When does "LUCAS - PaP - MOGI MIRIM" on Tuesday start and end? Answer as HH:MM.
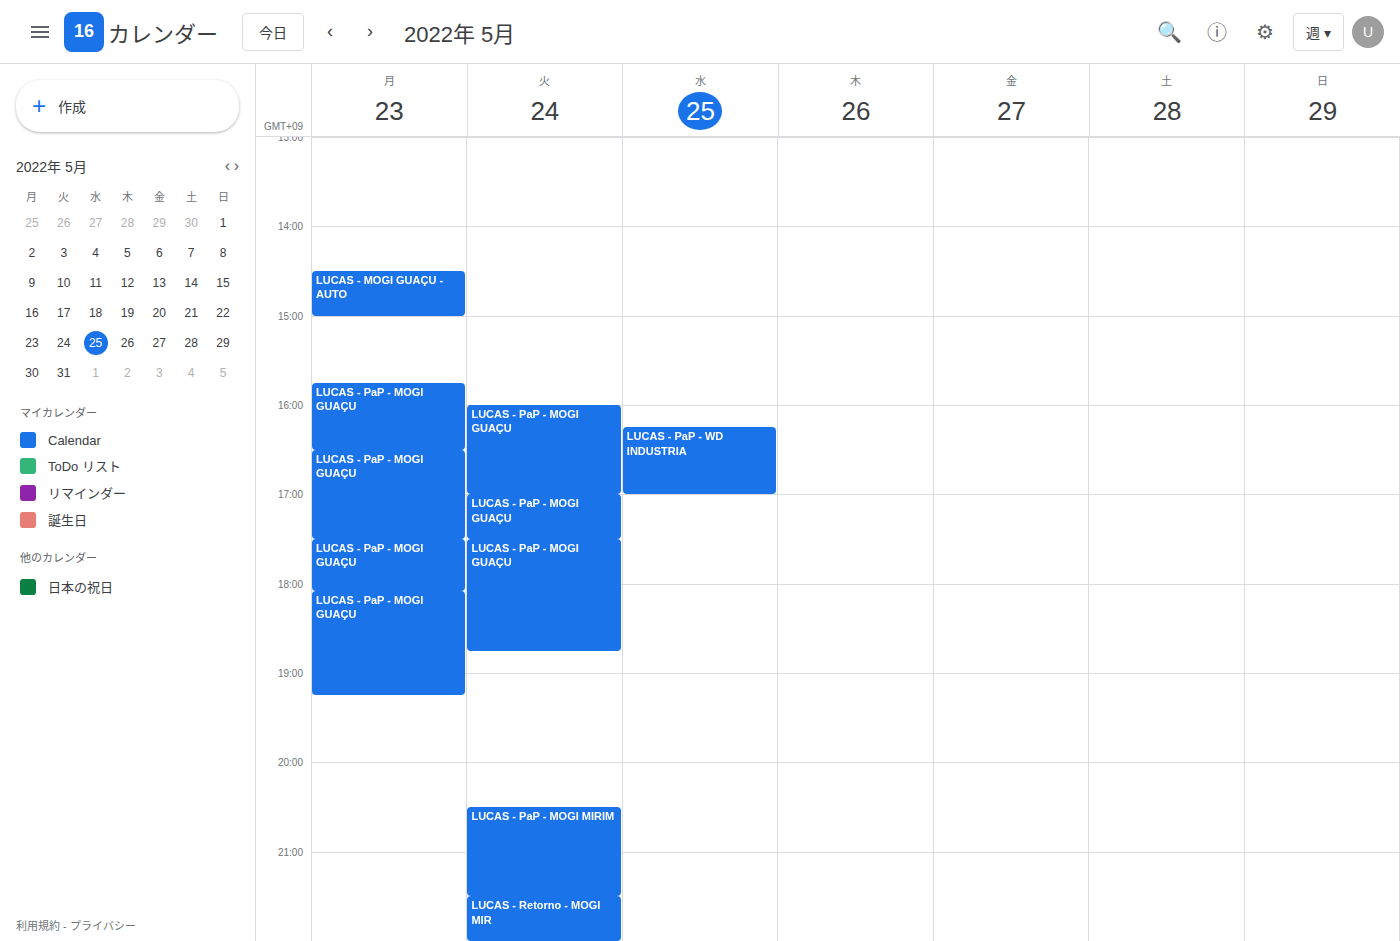
20:30 to 21:30